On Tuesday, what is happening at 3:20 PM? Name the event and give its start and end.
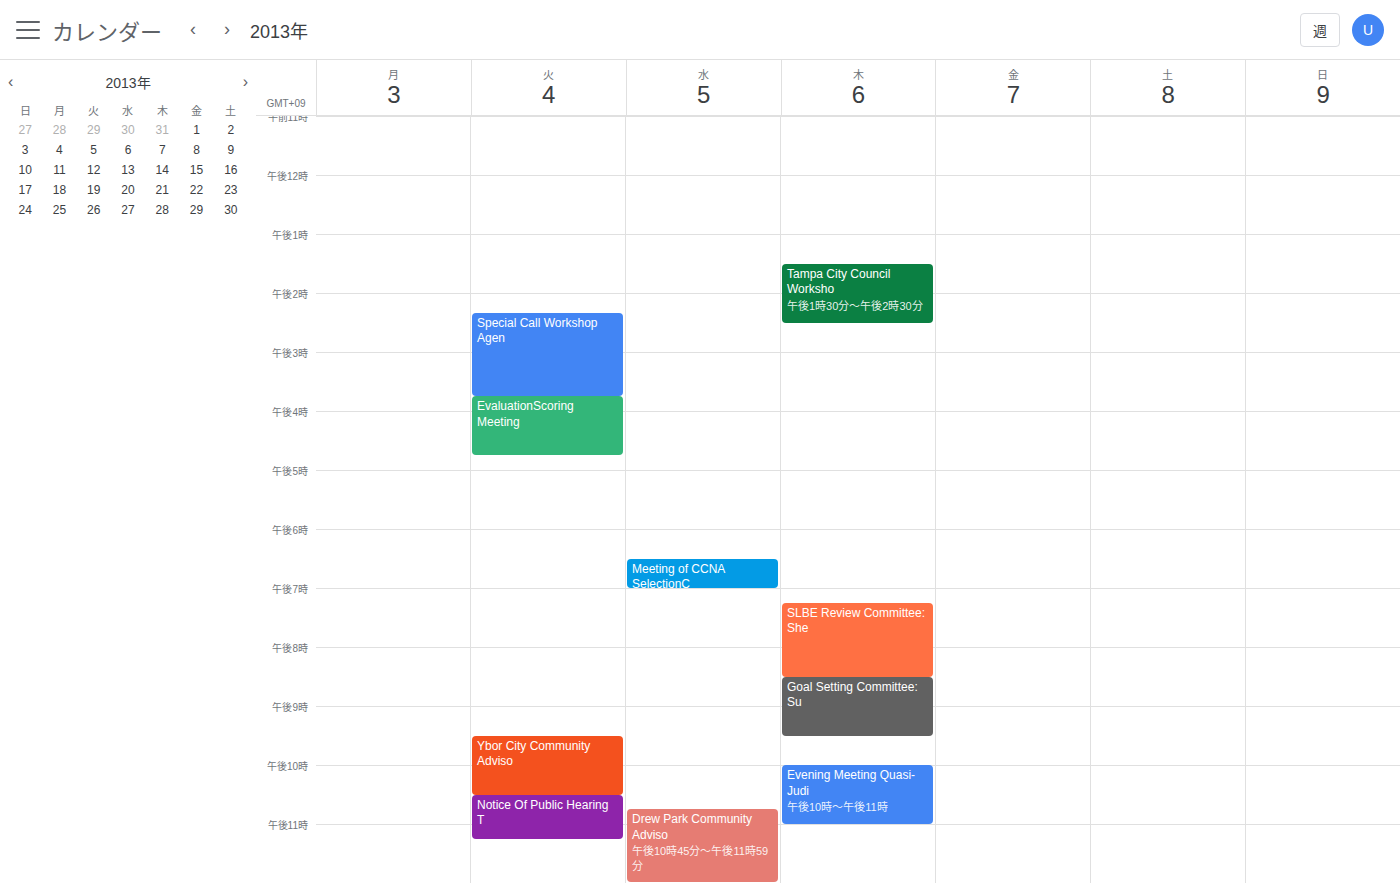
"Special Call Workshop Agen", 2:20 PM to 3:45 PM